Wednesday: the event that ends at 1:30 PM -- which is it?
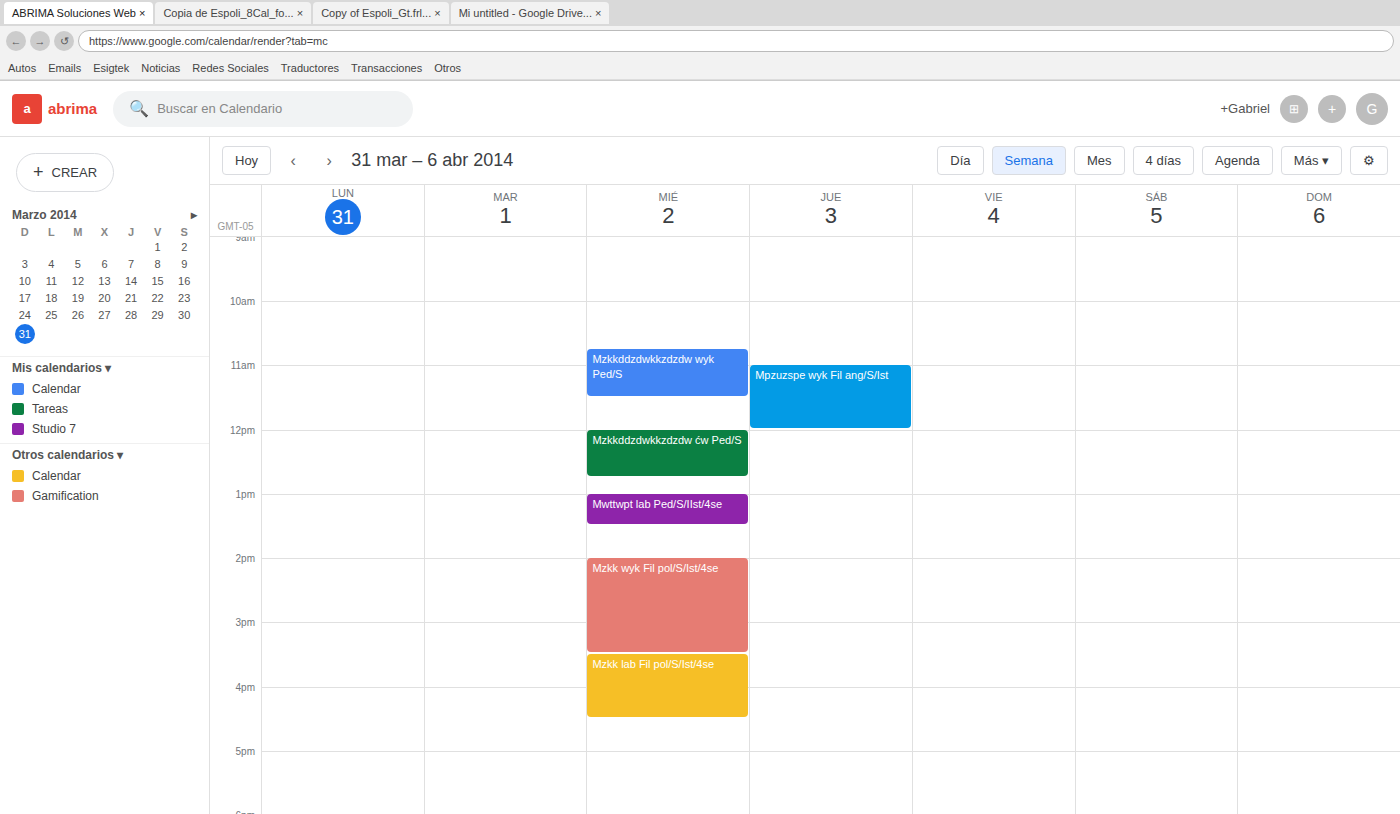
"Mwttwpt lab Ped/S/IIst/4se"